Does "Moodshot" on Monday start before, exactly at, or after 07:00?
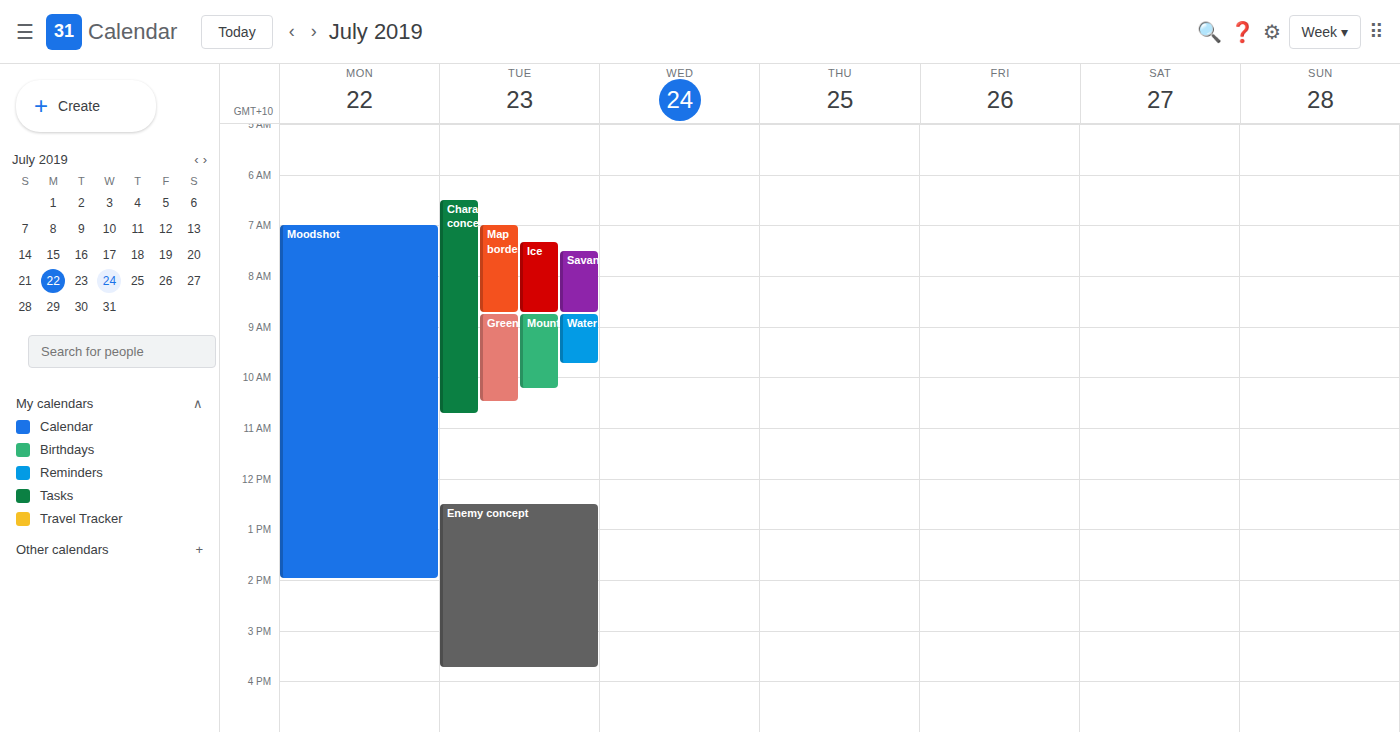
07:00 -- exactly at 07:00, on the 07:00 line.